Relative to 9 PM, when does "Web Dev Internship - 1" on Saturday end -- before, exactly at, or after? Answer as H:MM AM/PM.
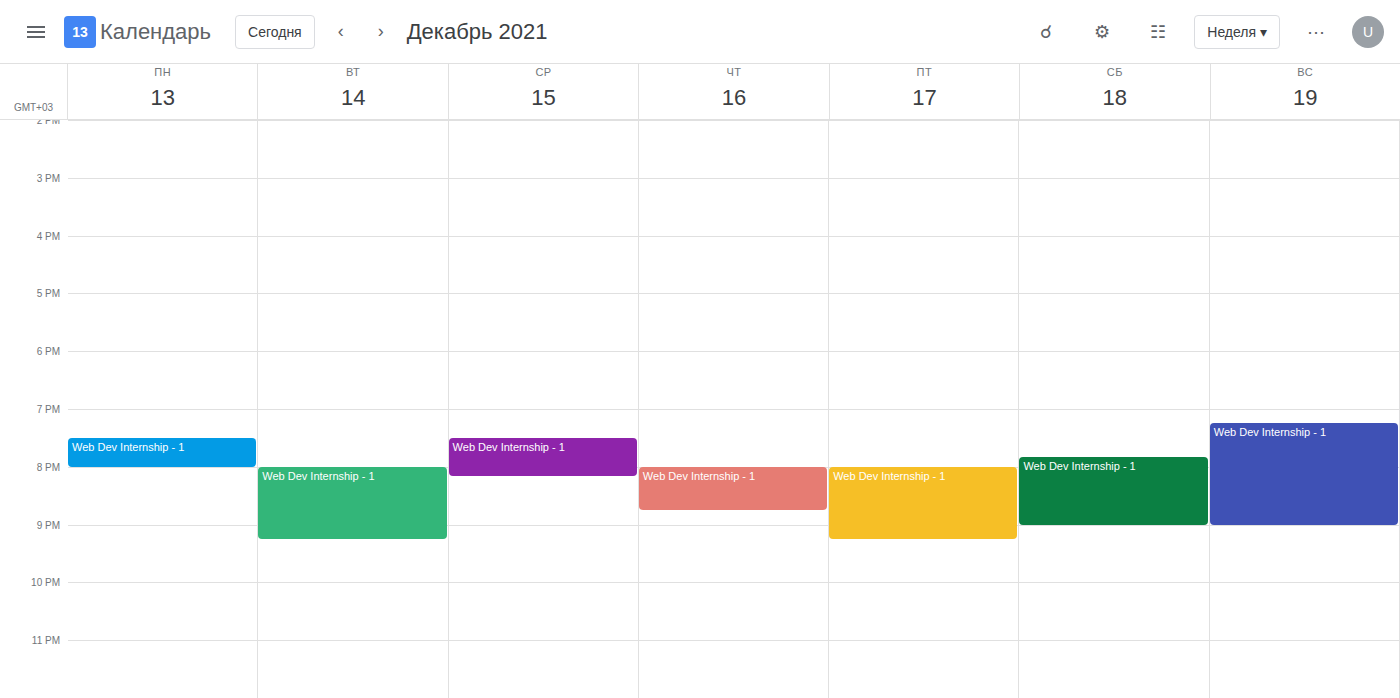
9:00 PM -- exactly at 9 PM, on the 9 PM line.